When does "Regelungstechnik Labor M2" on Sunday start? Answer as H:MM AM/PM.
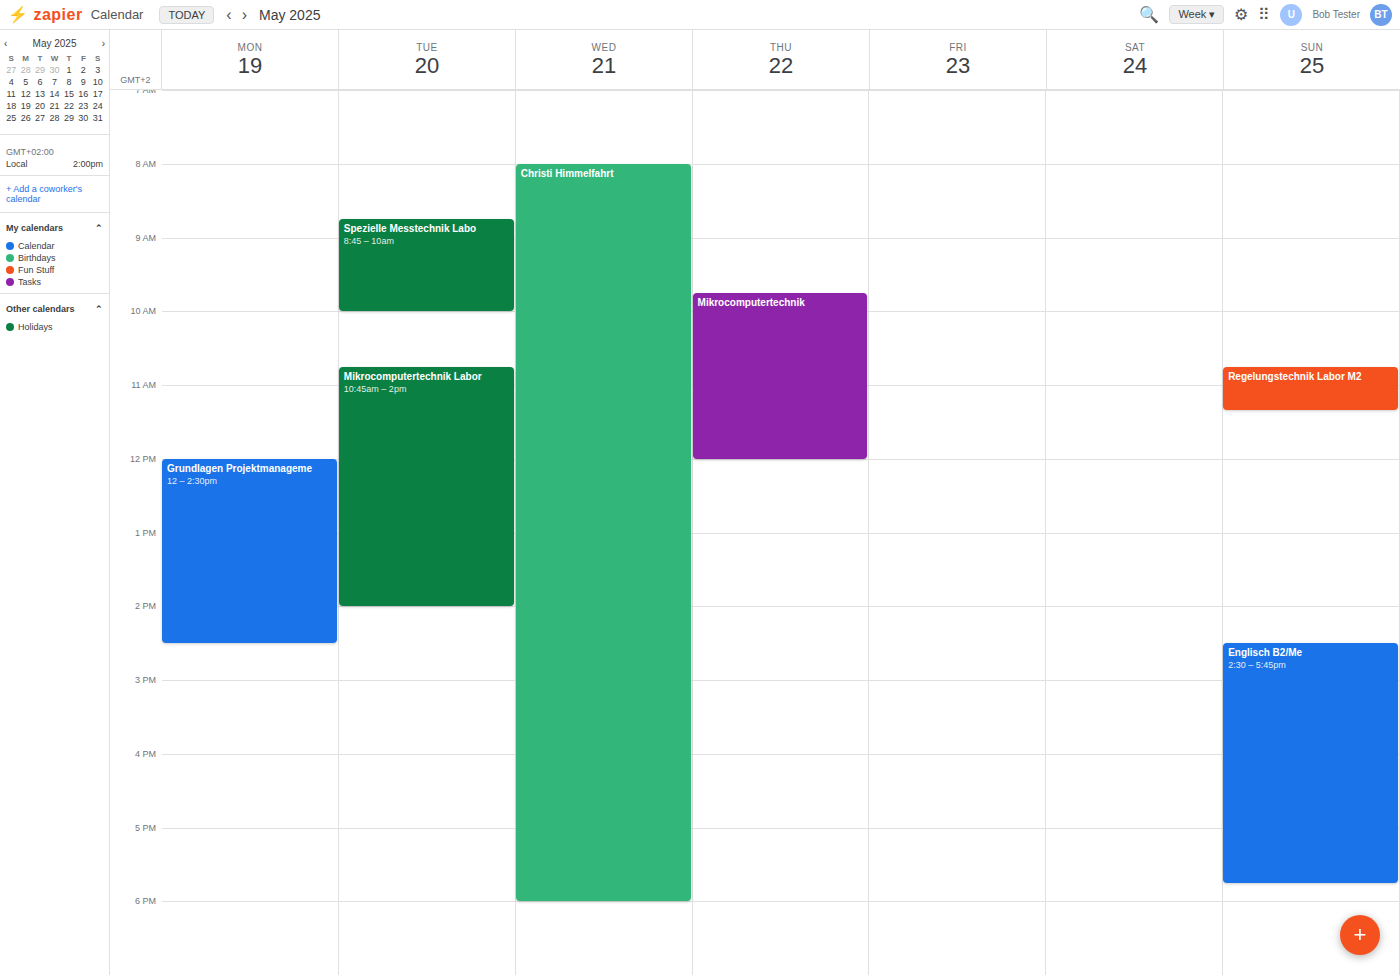
10:45 AM